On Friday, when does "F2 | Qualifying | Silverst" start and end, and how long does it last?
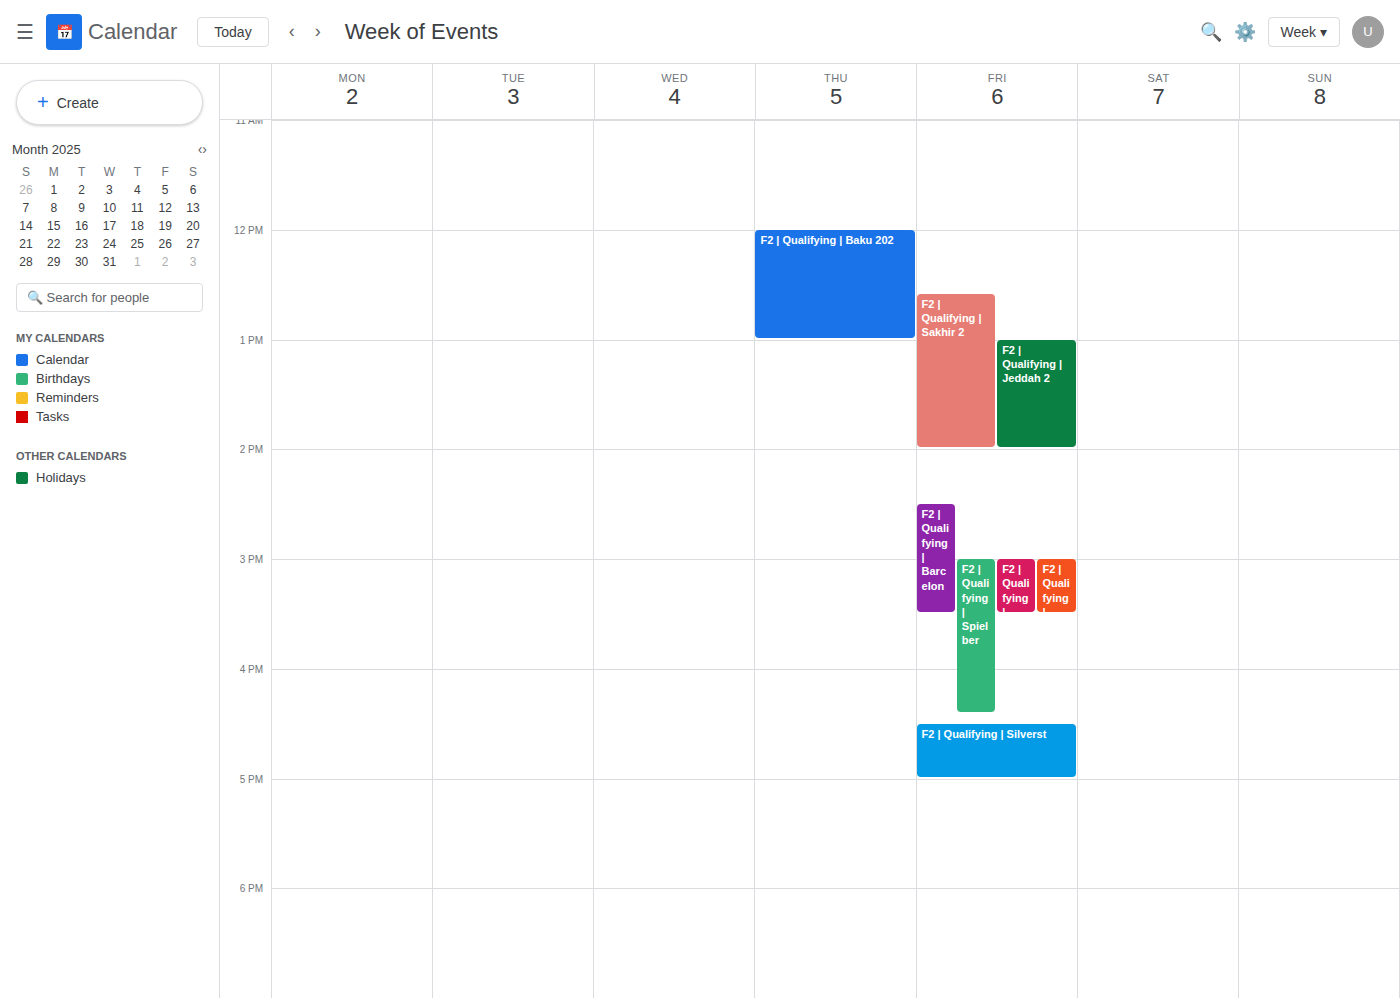
4:30 PM to 5:00 PM, 30 minutes